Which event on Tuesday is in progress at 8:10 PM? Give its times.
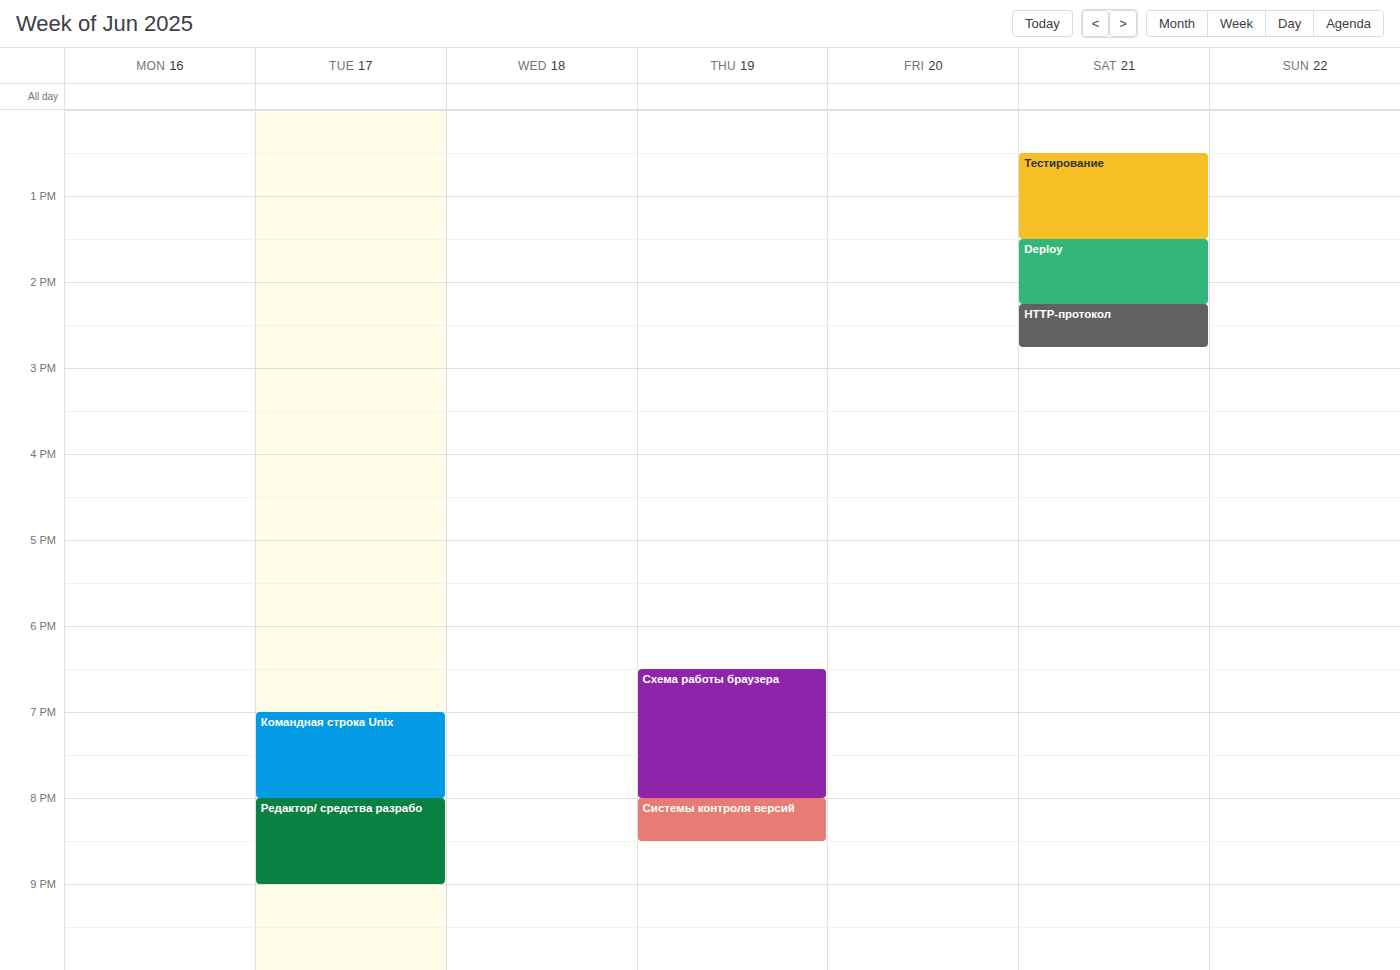
"Редактор/ средства разрабо", 8:00 PM to 9:00 PM